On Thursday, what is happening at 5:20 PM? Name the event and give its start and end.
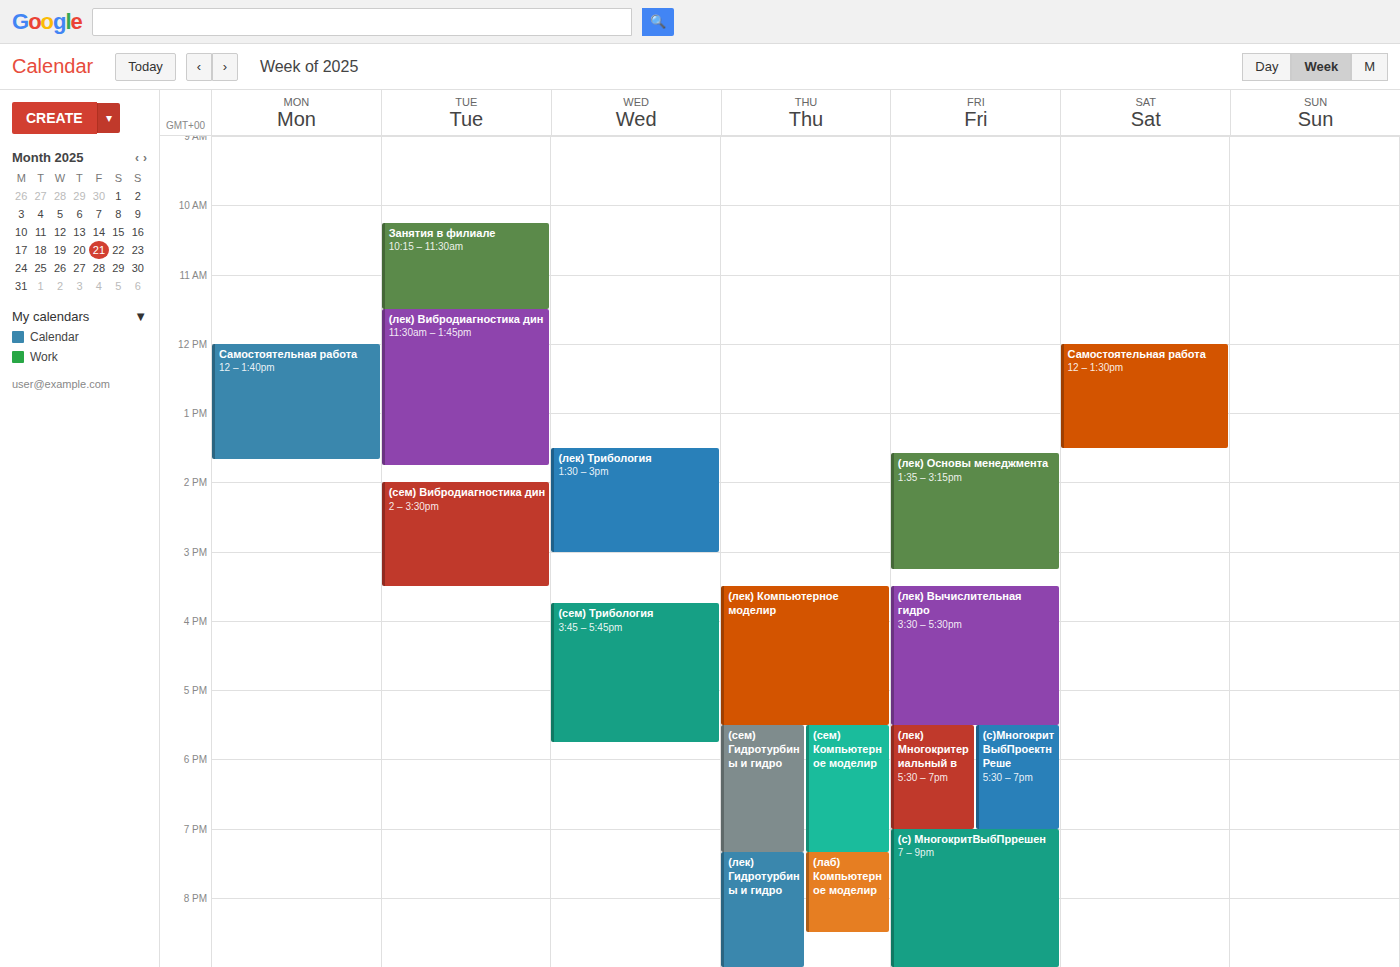
"(лек) Компьютерное моделир", 3:30 PM to 5:30 PM